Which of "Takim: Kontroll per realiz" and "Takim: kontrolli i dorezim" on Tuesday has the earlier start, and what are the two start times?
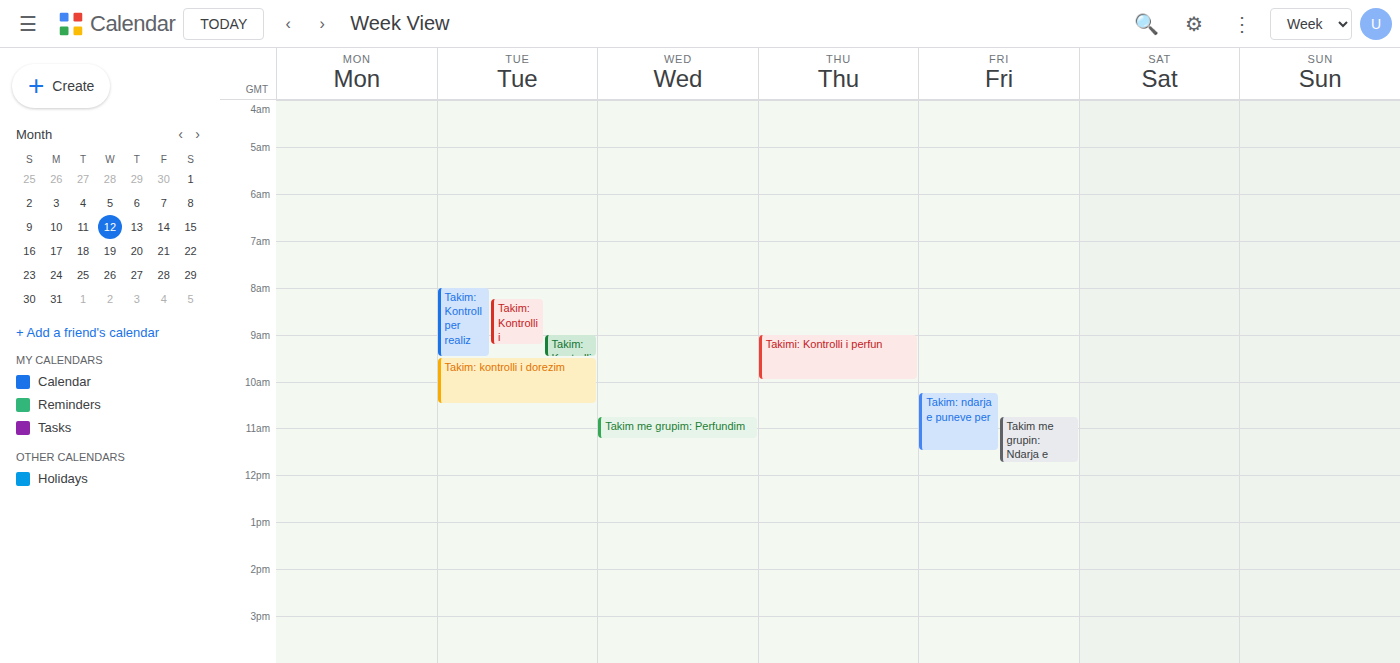
"Takim: Kontroll per realiz" 8:00 AM; "Takim: kontrolli i dorezim" 9:30 AM.